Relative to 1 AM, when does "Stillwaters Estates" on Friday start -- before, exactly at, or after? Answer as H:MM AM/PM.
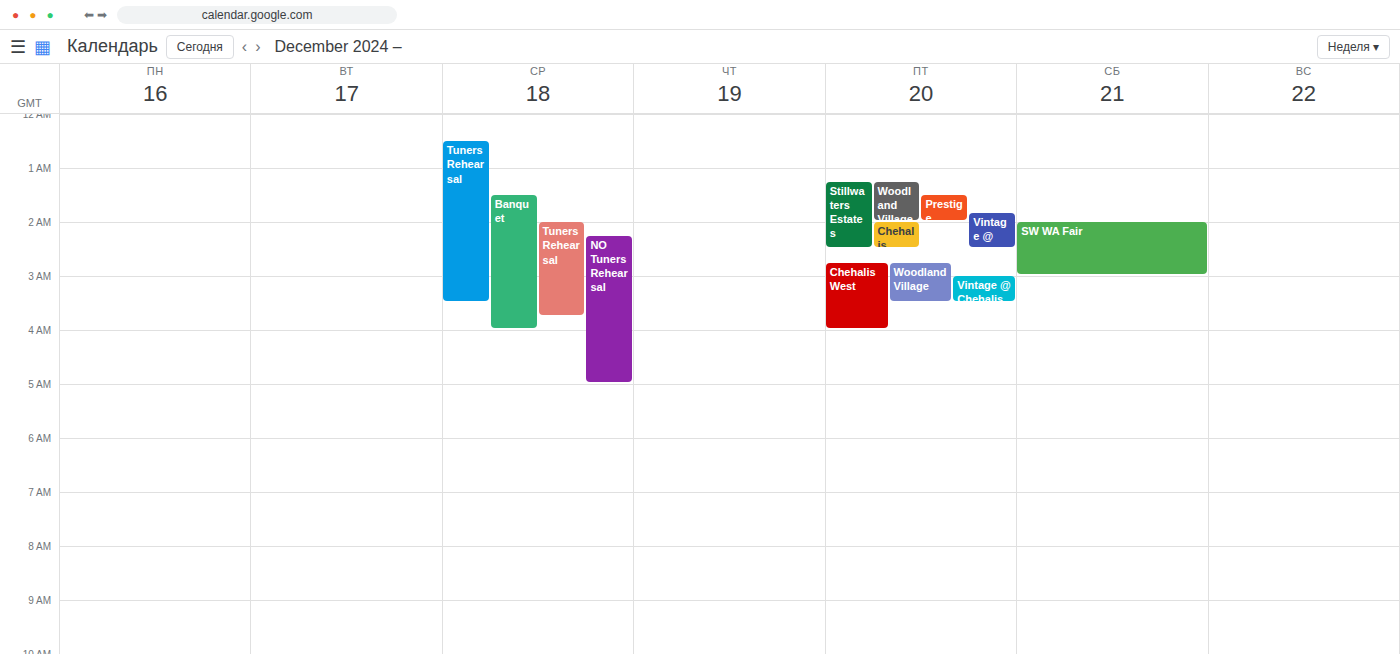
1:15 AM -- after 1 AM, 15 minutes below the 1 AM line.